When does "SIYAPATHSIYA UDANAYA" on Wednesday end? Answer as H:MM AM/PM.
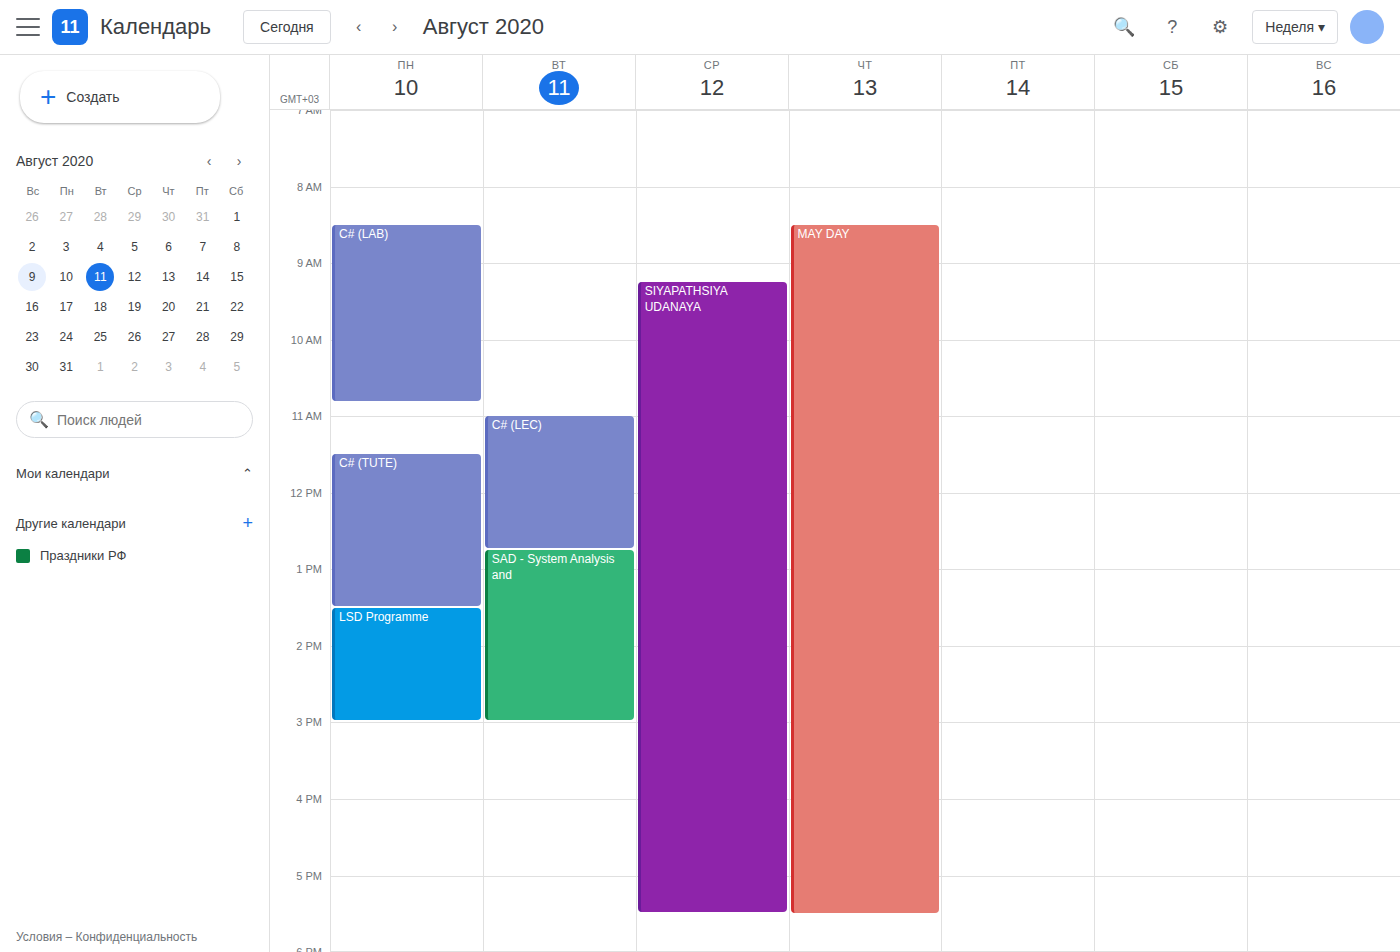
5:30 PM